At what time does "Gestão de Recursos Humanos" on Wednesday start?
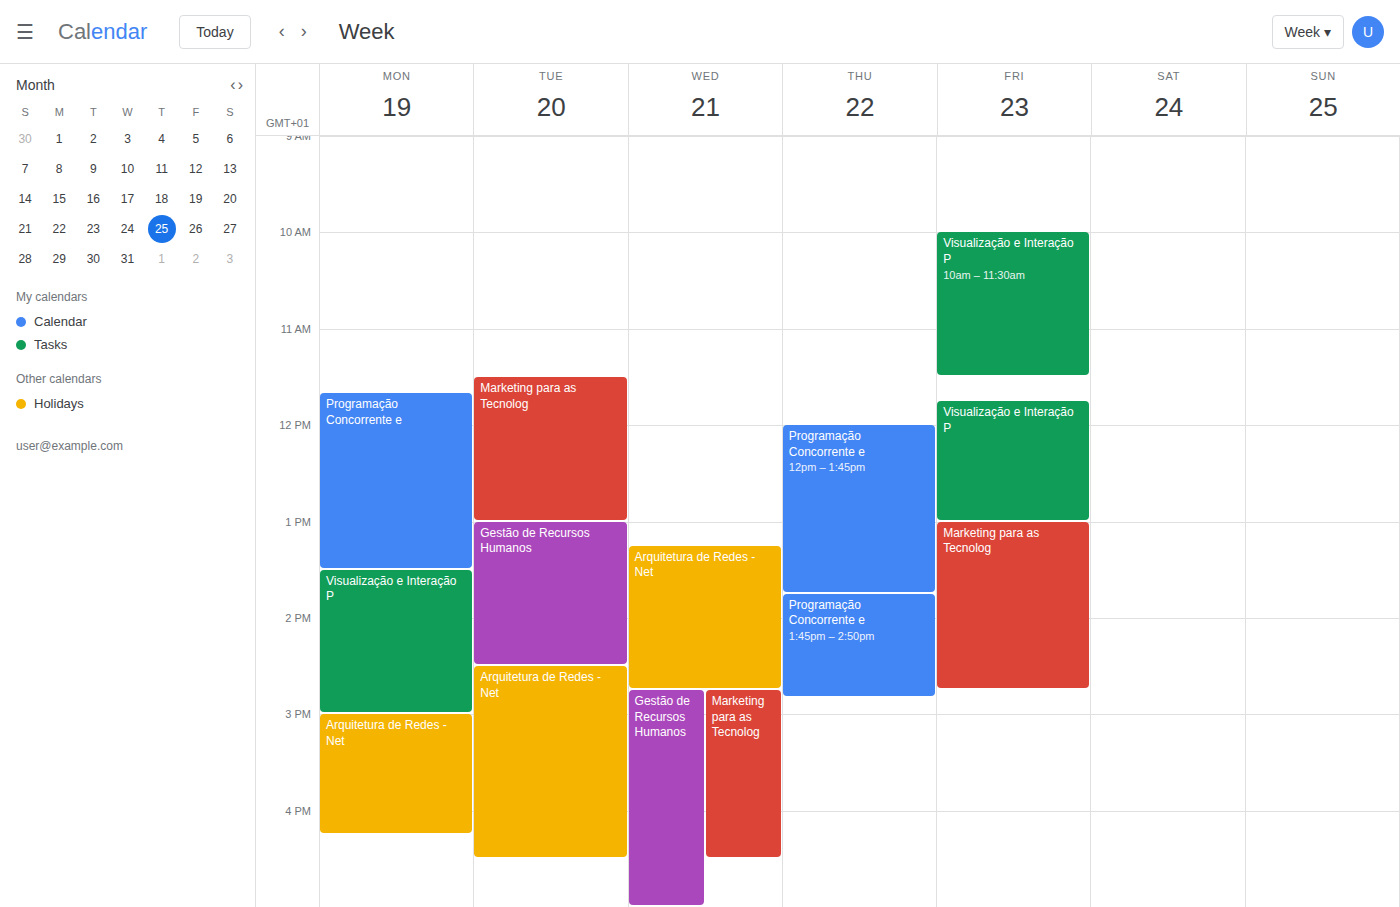
2:45 PM